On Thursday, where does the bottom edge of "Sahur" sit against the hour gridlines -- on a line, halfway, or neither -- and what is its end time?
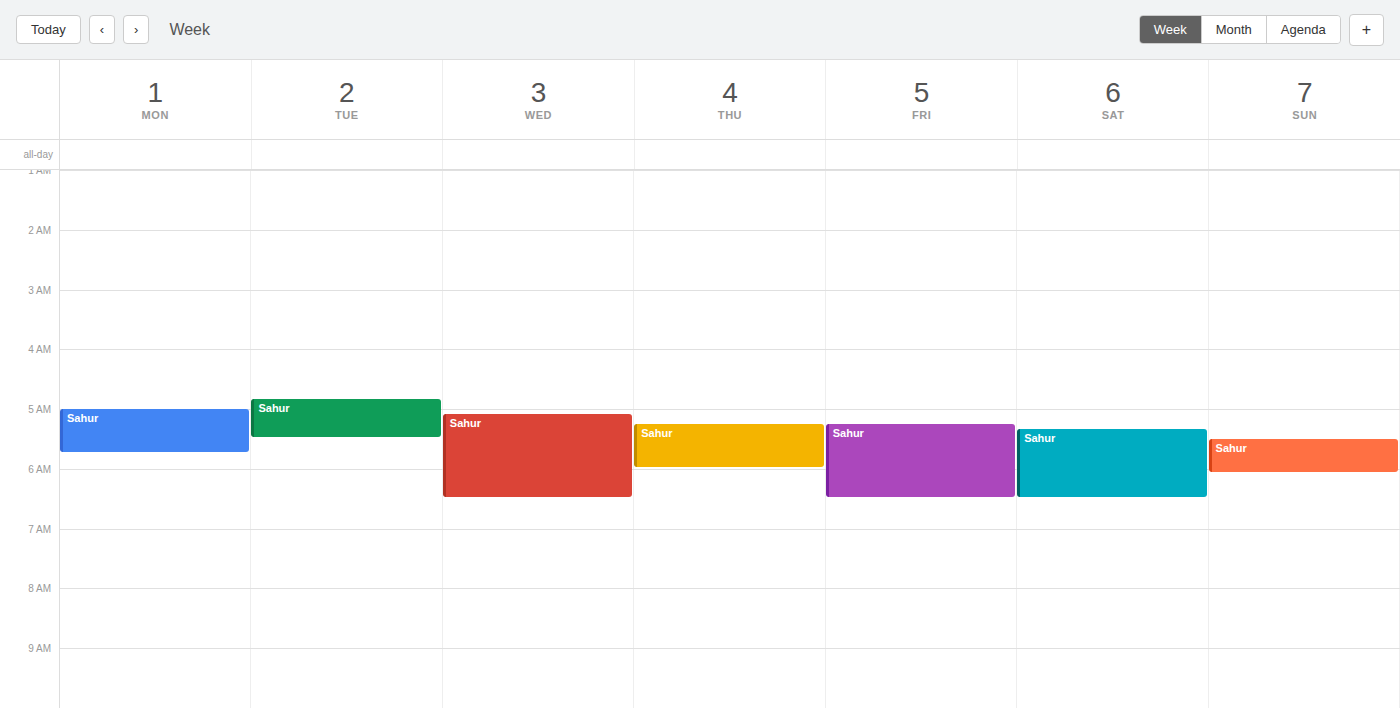
6:00 AM -- exactly on the 6 AM line.